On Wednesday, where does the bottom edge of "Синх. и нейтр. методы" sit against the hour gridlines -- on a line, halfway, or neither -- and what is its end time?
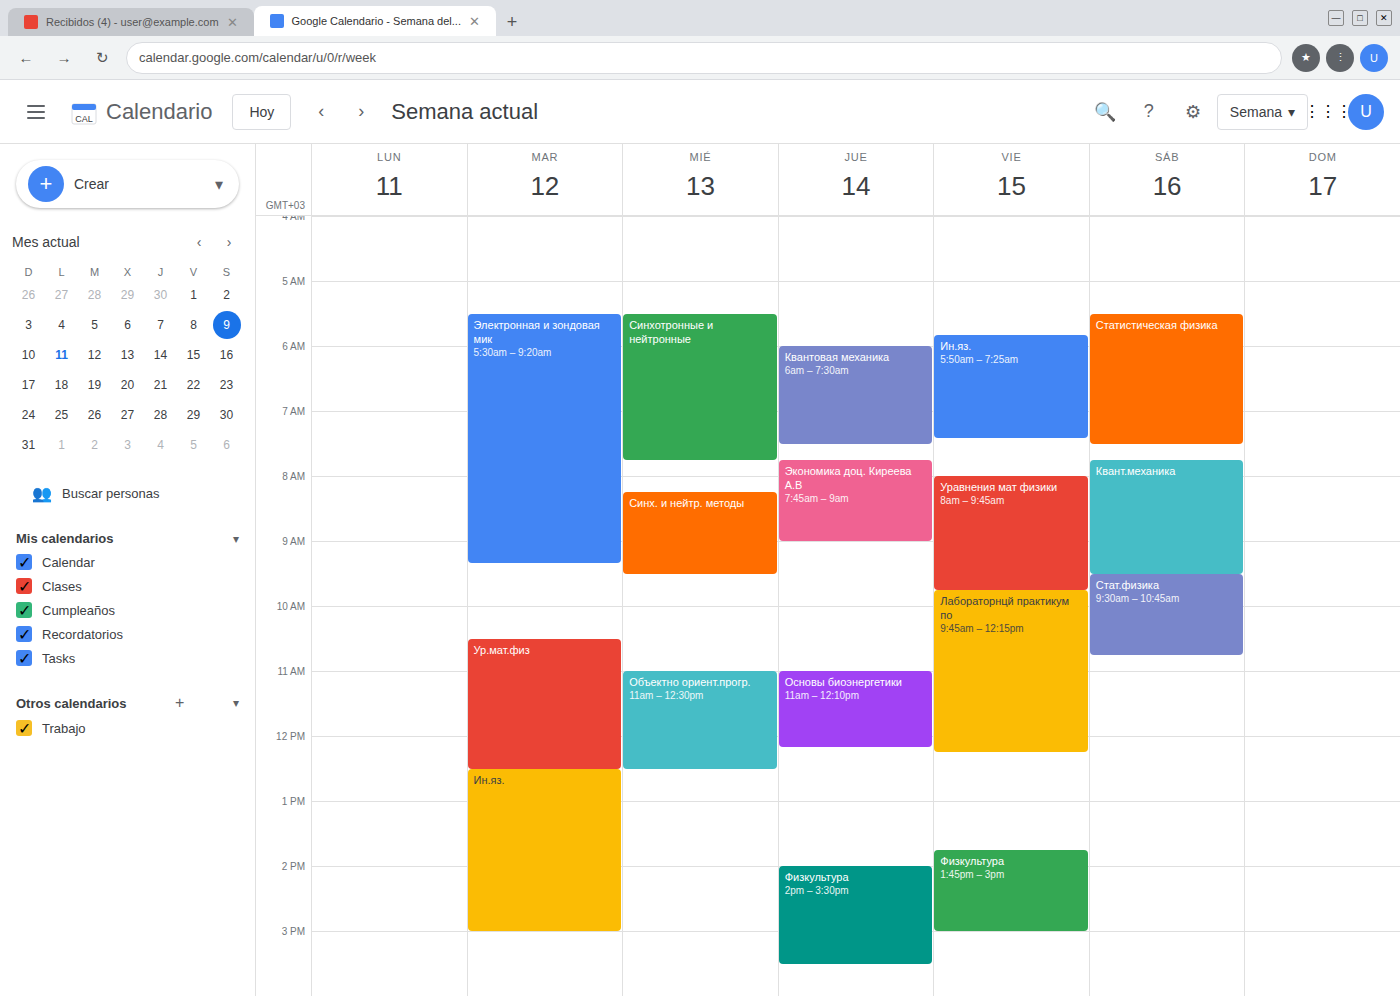
9:30 AM -- halfway between the 9 AM and 10 AM lines.